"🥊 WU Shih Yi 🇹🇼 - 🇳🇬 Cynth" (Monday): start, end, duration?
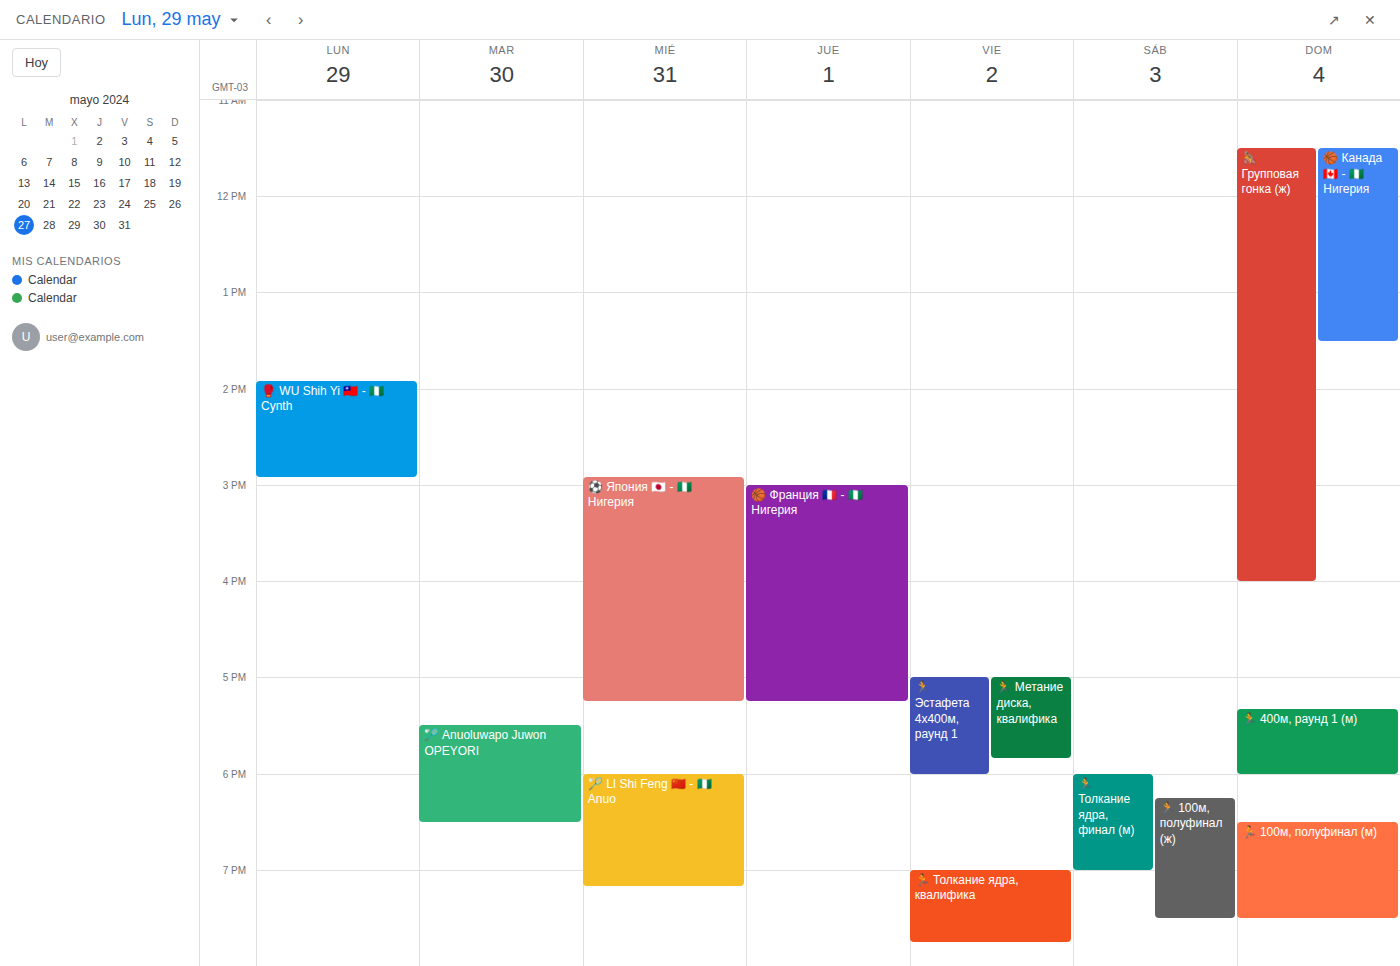
1:55 PM to 2:55 PM, 1 hour